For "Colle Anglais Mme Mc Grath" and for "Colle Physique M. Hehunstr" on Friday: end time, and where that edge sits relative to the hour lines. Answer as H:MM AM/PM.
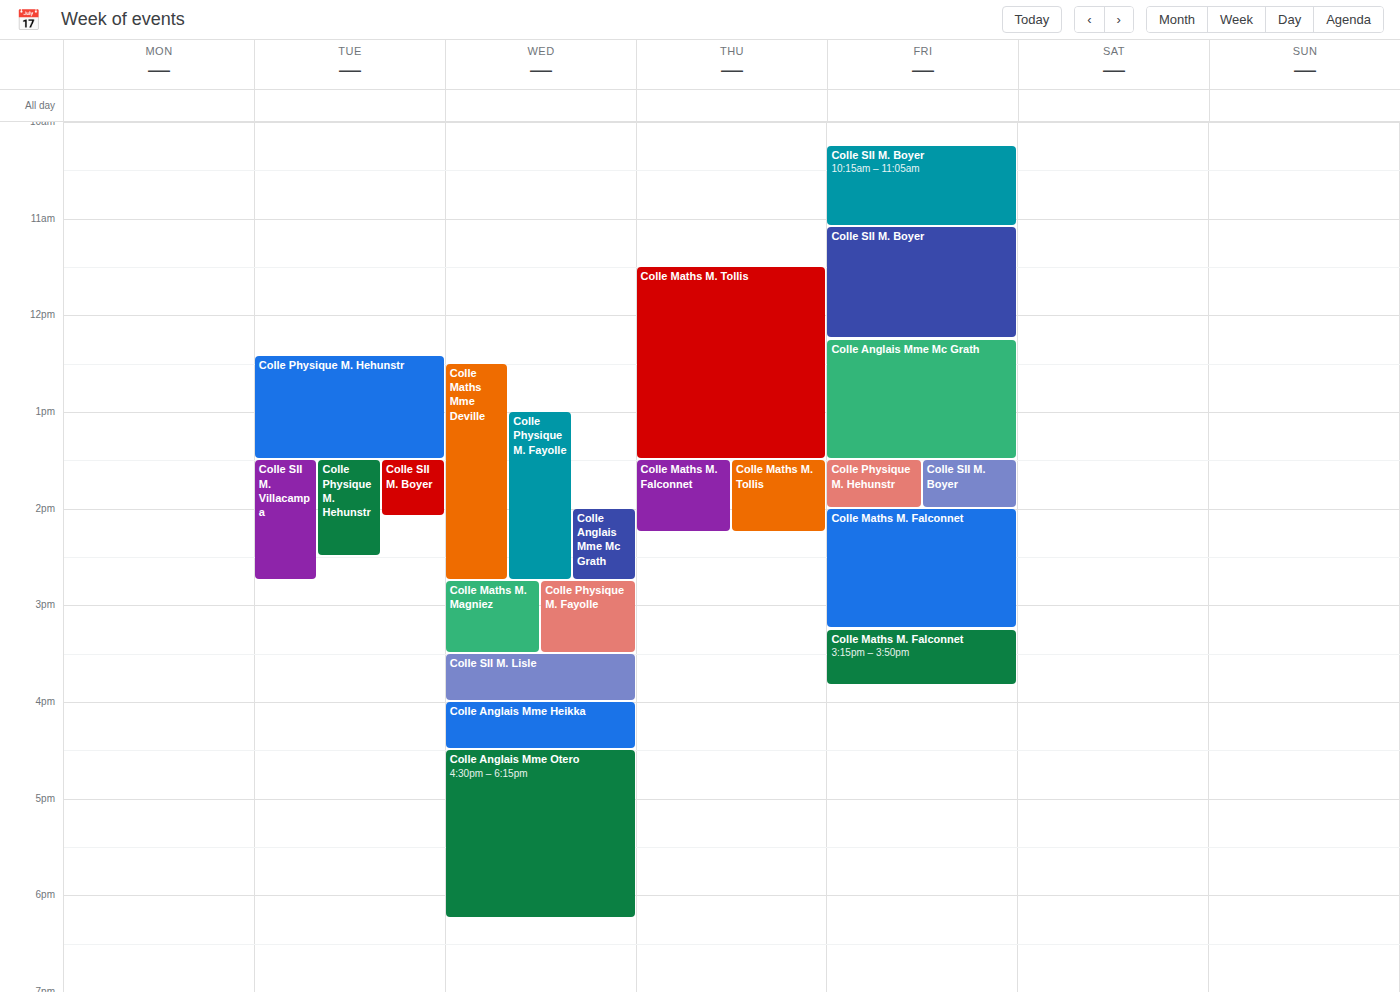
"Colle Anglais Mme Mc Grath": 1:30 PM, halfway between the 1 PM and 2 PM lines. "Colle Physique M. Hehunstr": 2:00 PM, exactly on the 2 PM line.